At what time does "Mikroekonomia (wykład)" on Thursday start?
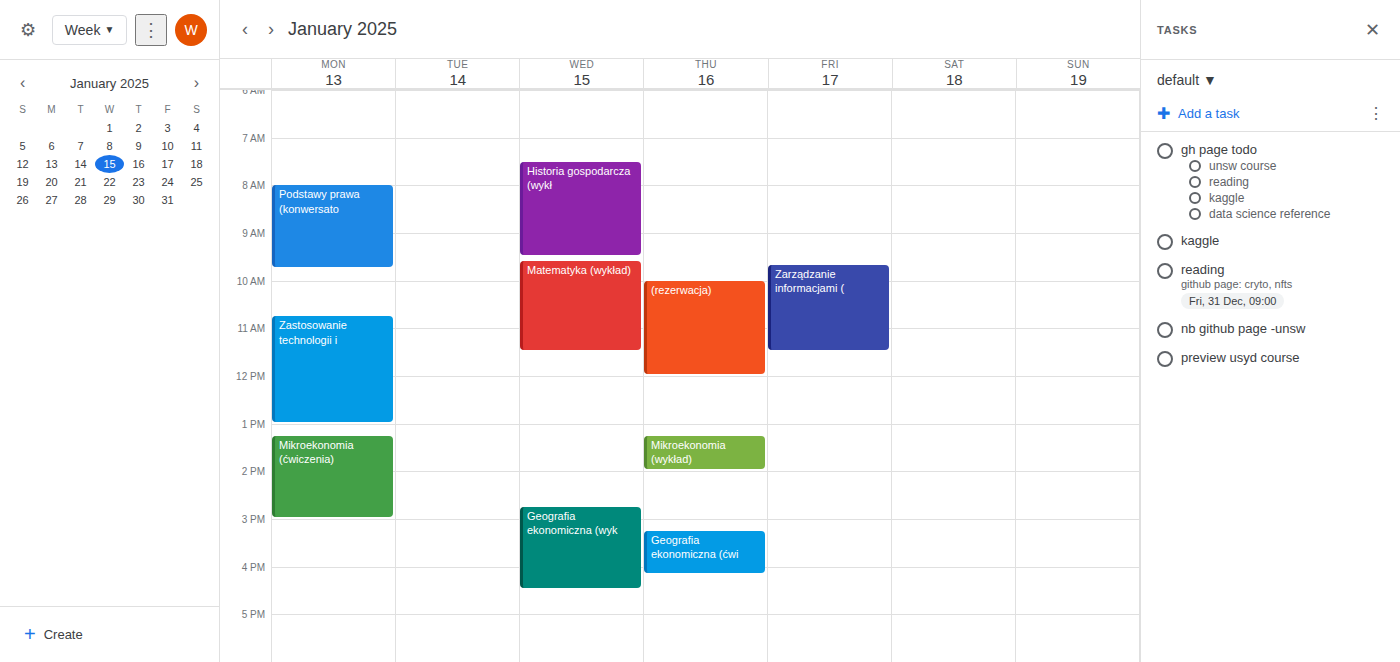
13:15